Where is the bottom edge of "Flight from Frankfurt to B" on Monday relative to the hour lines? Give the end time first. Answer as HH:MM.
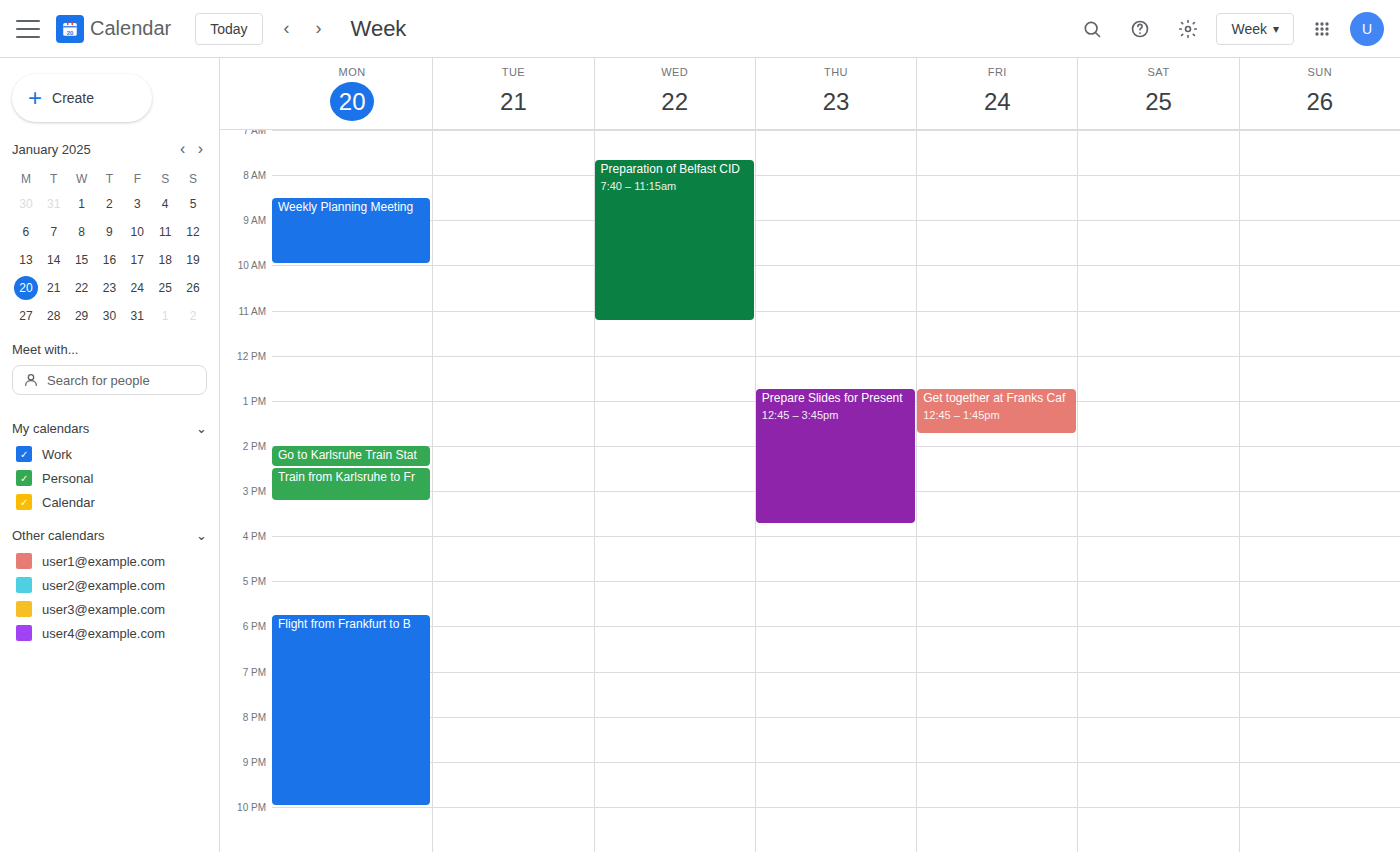
22:00 -- exactly on the 22:00 line.